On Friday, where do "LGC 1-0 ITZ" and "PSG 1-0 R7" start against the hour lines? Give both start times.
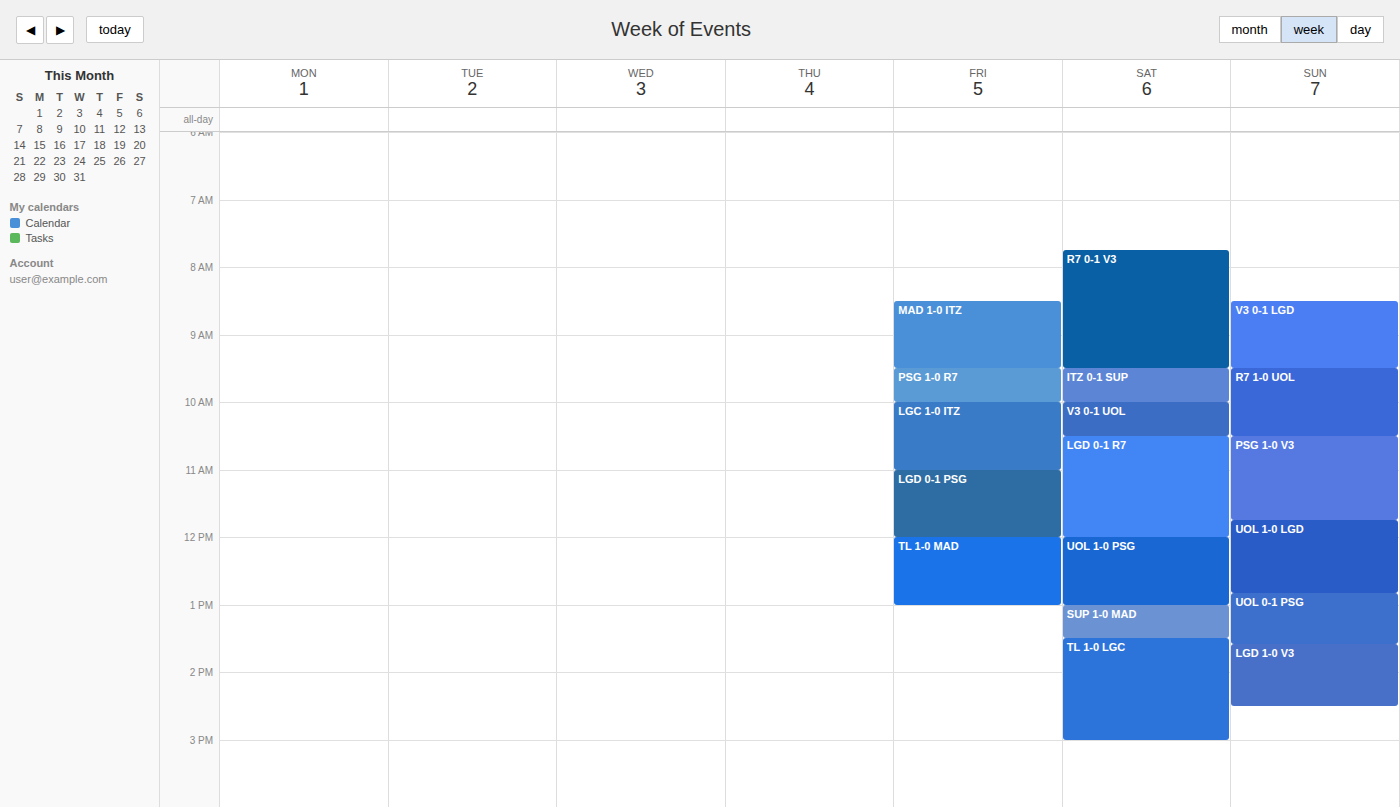
"LGC 1-0 ITZ": 10:00, exactly on the 10:00 line. "PSG 1-0 R7": 09:30, halfway between the 09:00 and 10:00 lines.